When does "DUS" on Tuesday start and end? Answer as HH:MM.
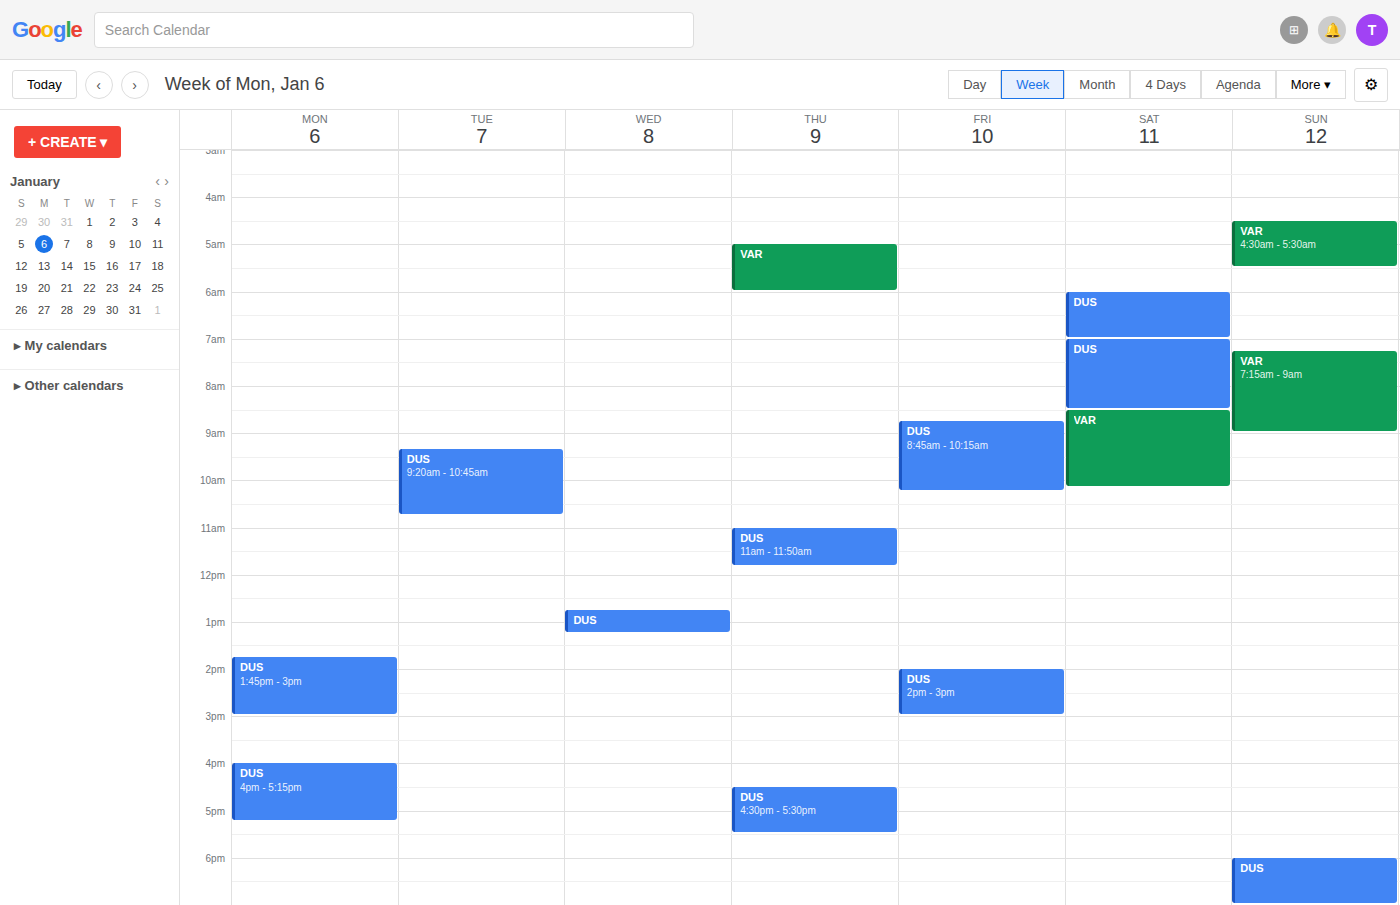
09:20 to 10:45